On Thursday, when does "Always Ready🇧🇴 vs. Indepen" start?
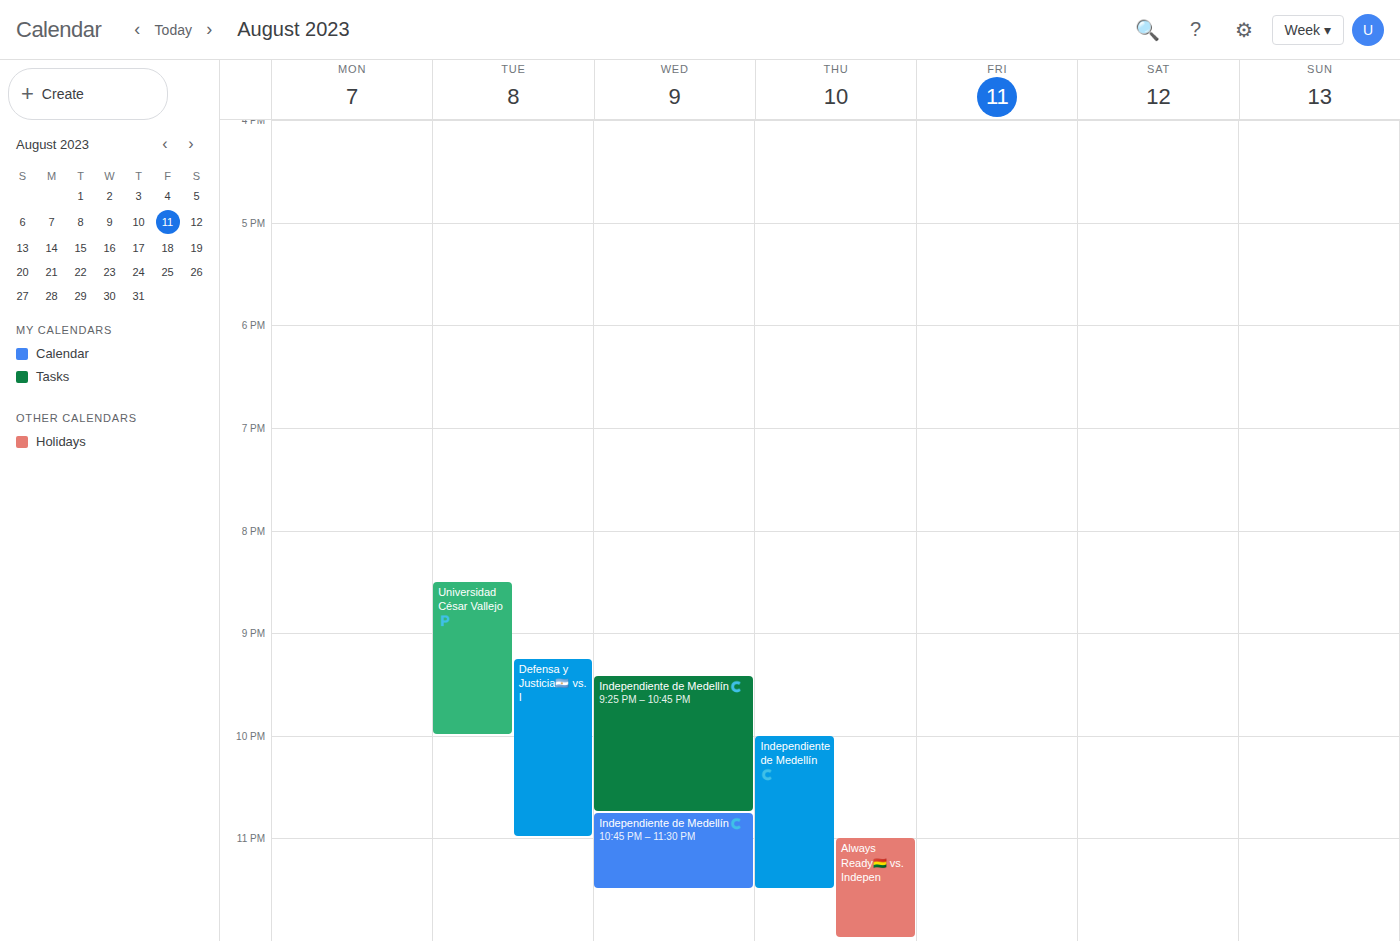
23:00